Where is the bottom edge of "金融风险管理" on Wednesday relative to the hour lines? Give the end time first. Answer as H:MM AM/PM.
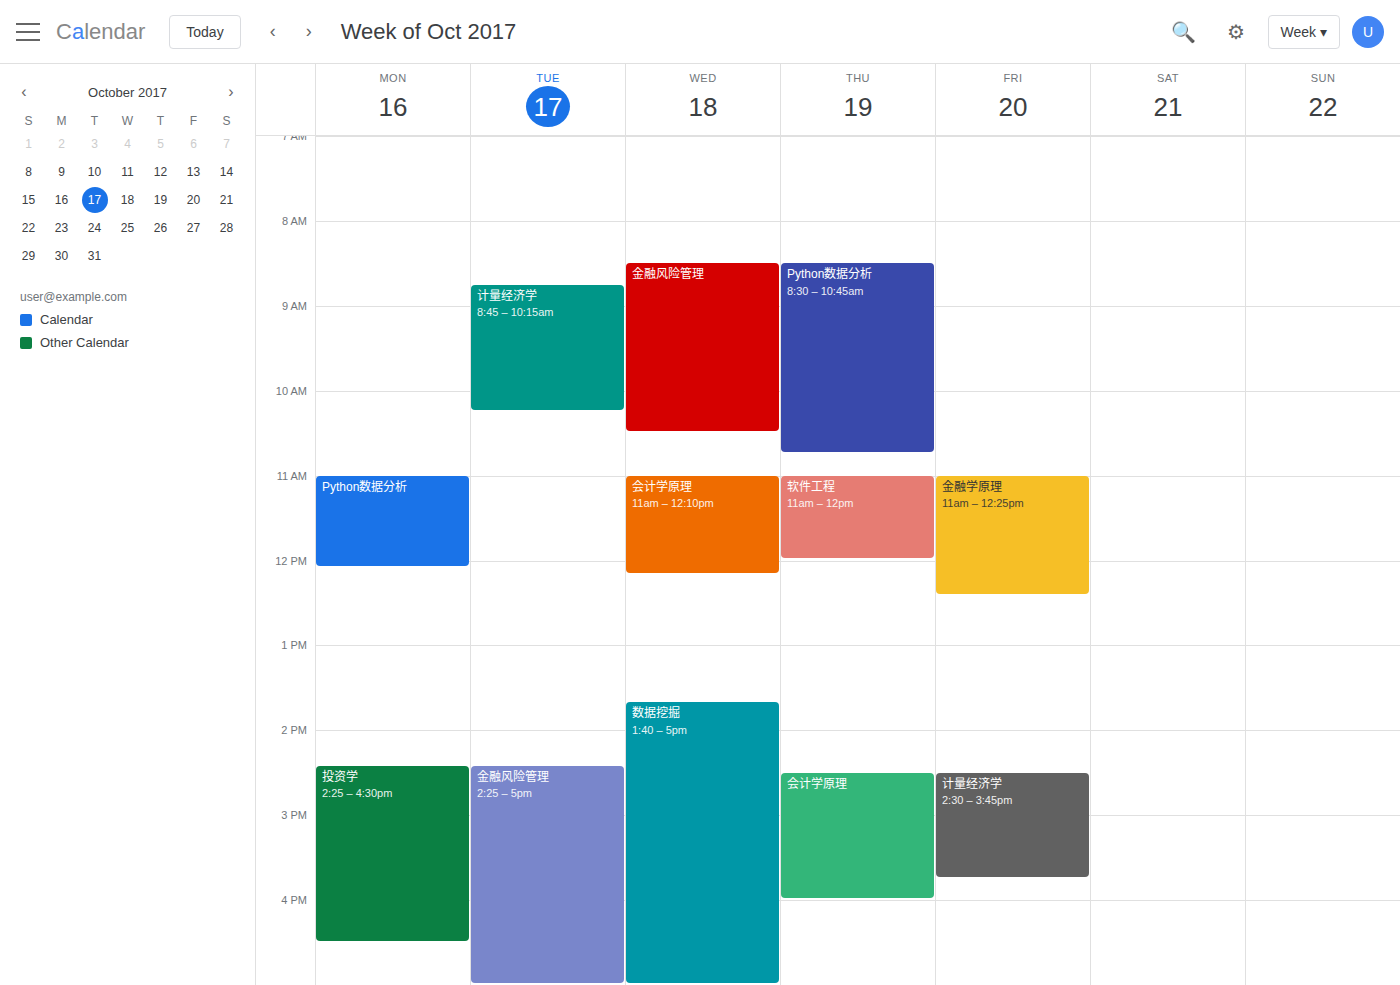
10:30 AM -- halfway between the 10 AM and 11 AM lines.